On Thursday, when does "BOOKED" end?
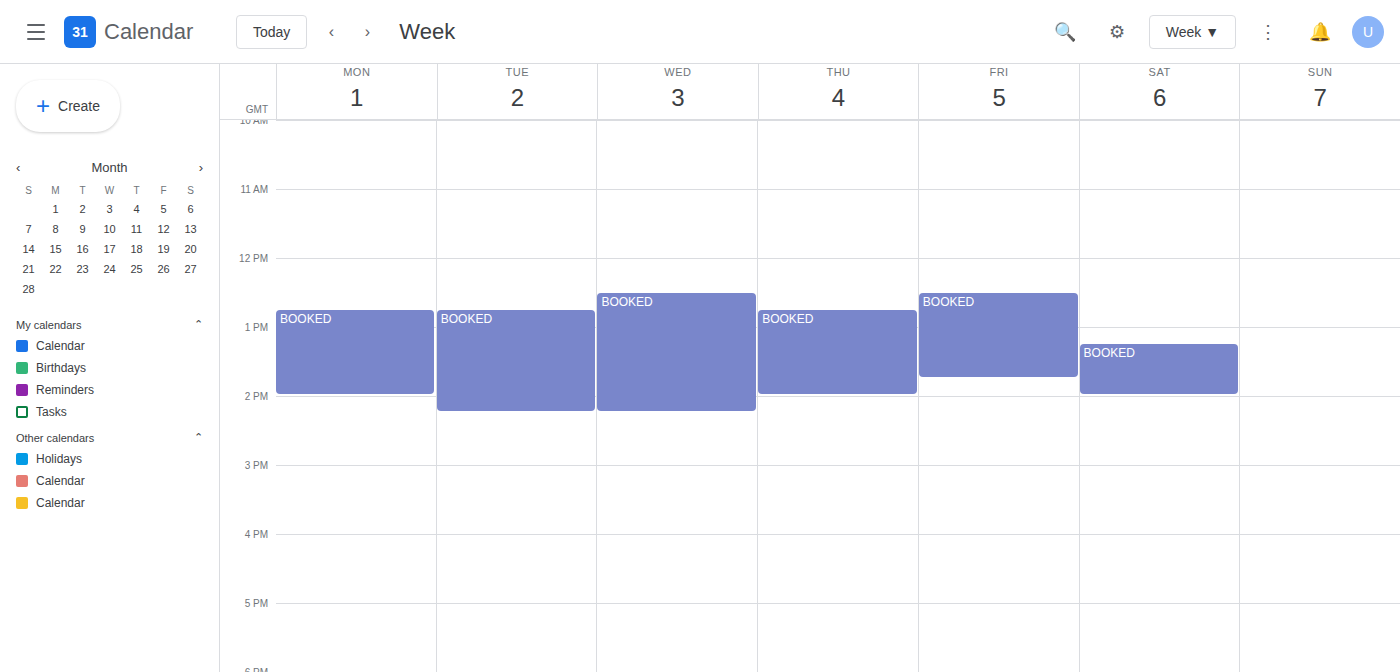
2:00 PM